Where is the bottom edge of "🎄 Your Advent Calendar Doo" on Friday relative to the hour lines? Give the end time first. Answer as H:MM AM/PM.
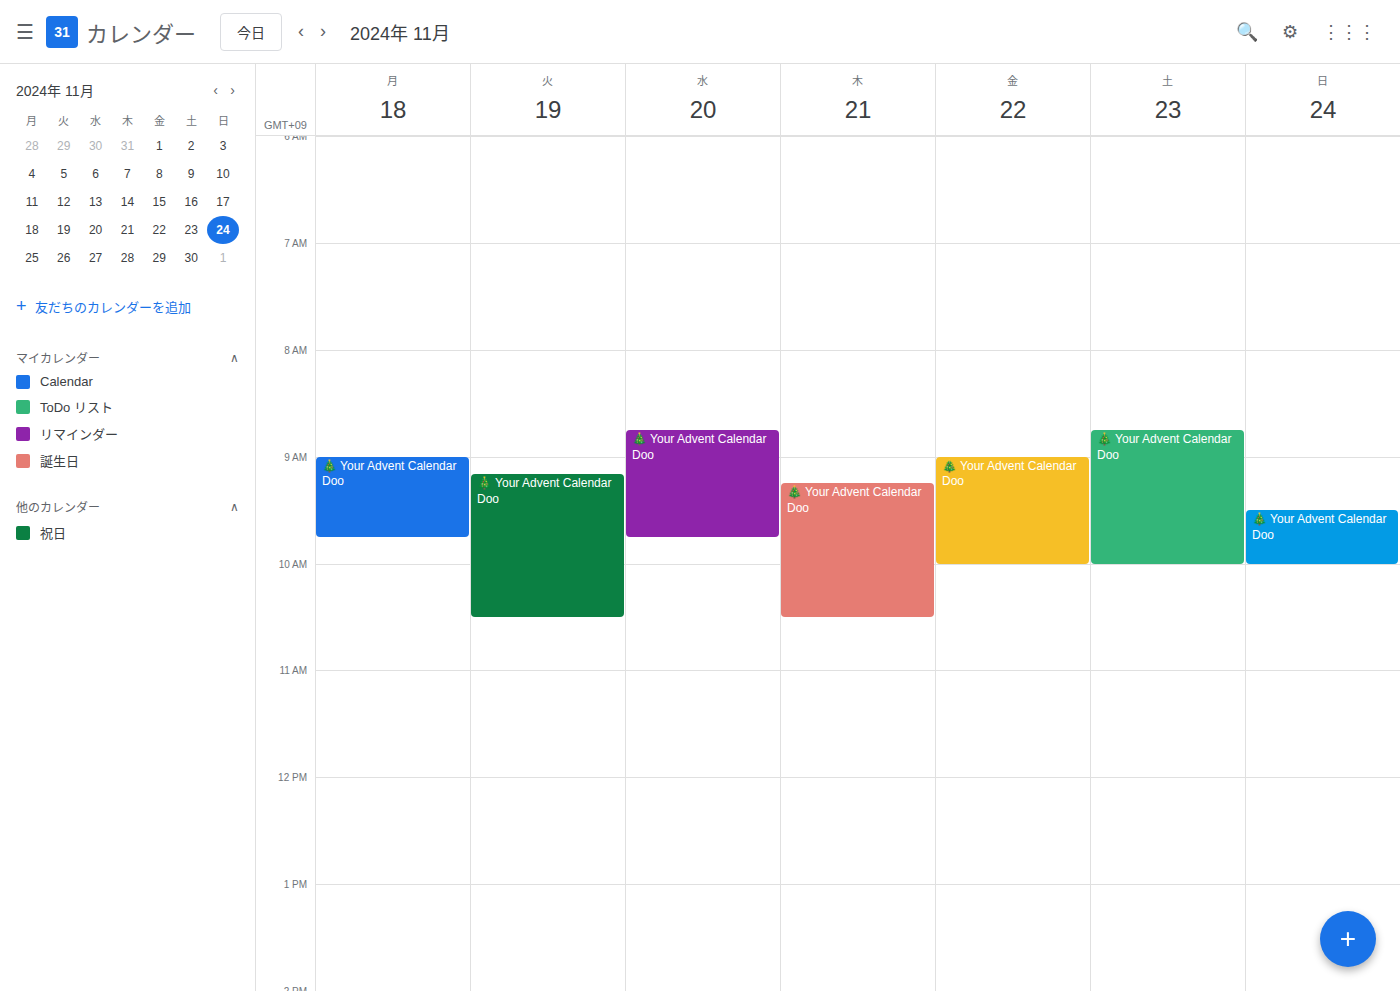
10:00 AM -- exactly on the 10 AM line.